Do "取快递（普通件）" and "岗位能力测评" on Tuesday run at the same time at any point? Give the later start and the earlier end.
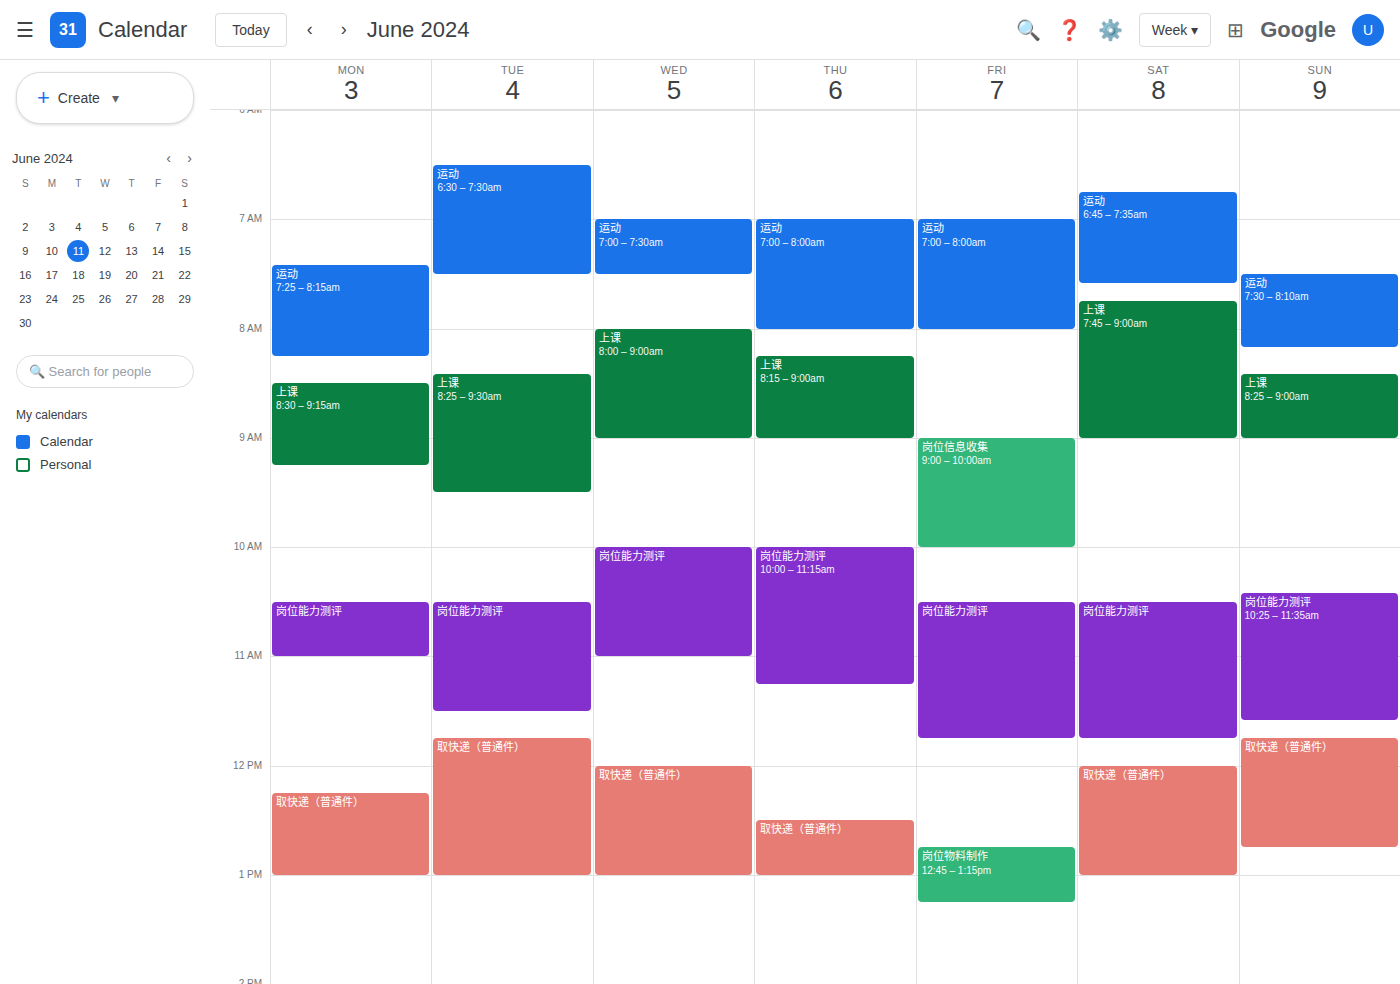
"岗位能力测评" ends at 11:30 AM and "取快递（普通件）" starts at 11:45 AM -- no overlap.